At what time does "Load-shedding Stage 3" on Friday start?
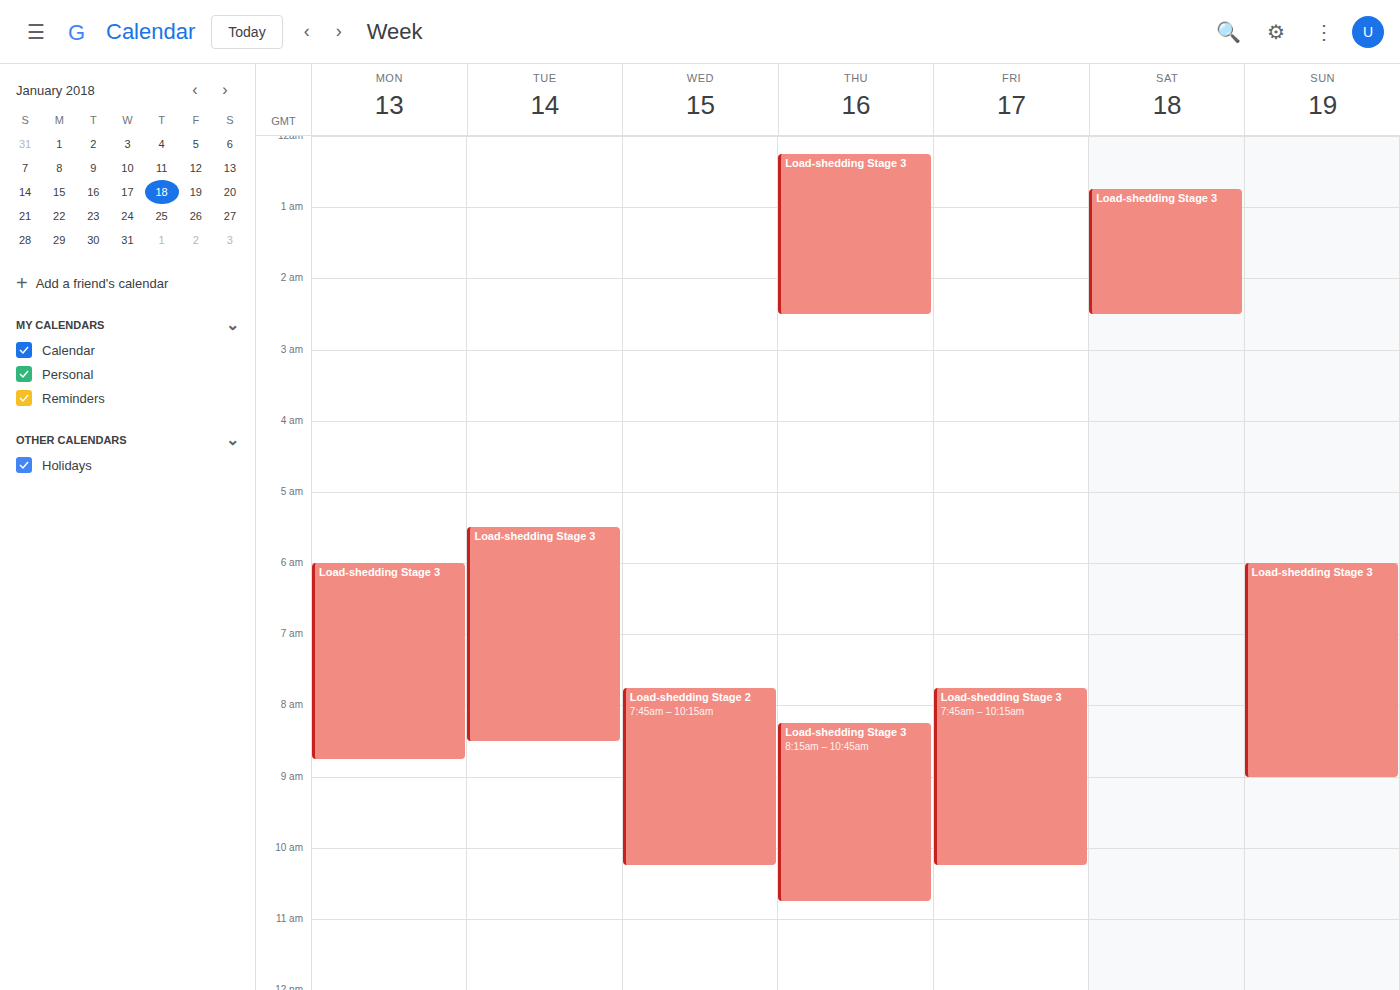
7:45 AM